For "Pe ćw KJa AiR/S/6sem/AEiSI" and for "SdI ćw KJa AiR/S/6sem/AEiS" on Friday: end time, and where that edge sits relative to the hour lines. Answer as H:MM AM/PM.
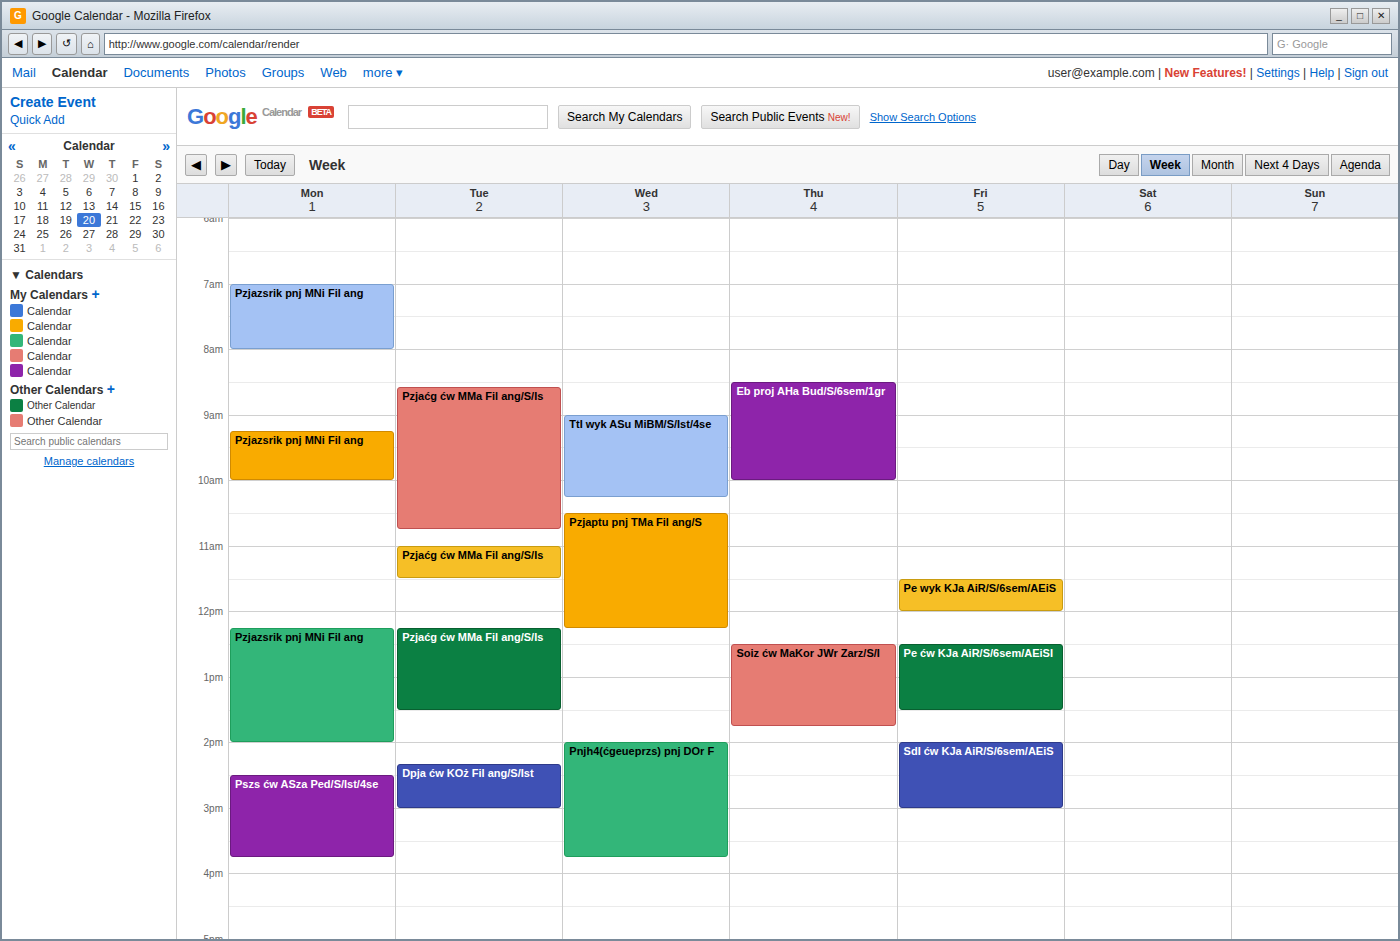
"Pe ćw KJa AiR/S/6sem/AEiSI": 1:30 PM, halfway between the 1 PM and 2 PM lines. "SdI ćw KJa AiR/S/6sem/AEiS": 3:00 PM, exactly on the 3 PM line.